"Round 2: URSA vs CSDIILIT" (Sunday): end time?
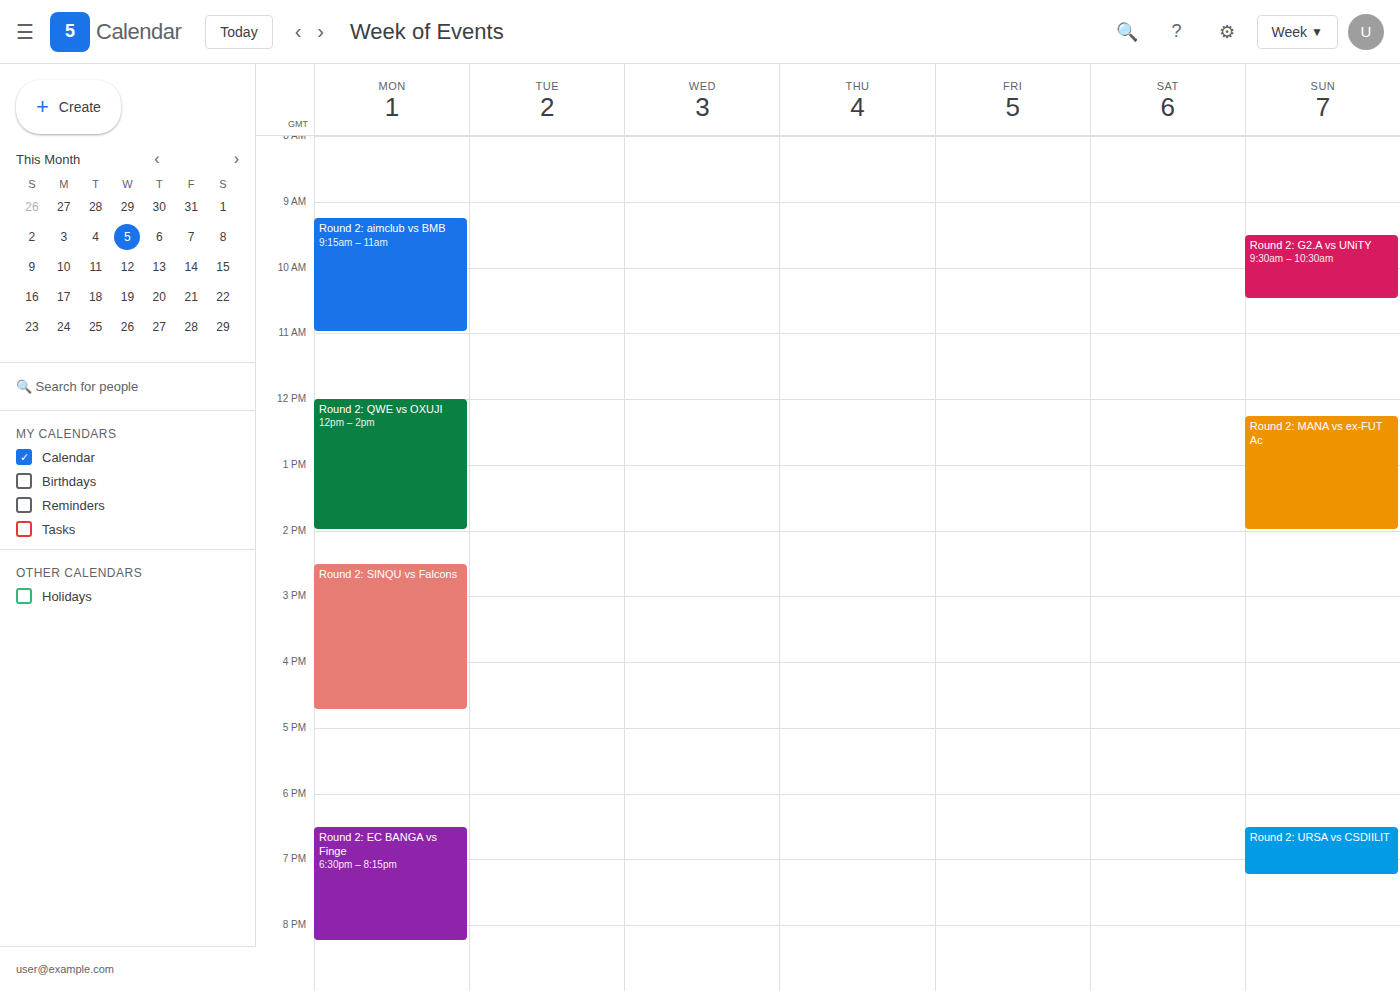
19:15